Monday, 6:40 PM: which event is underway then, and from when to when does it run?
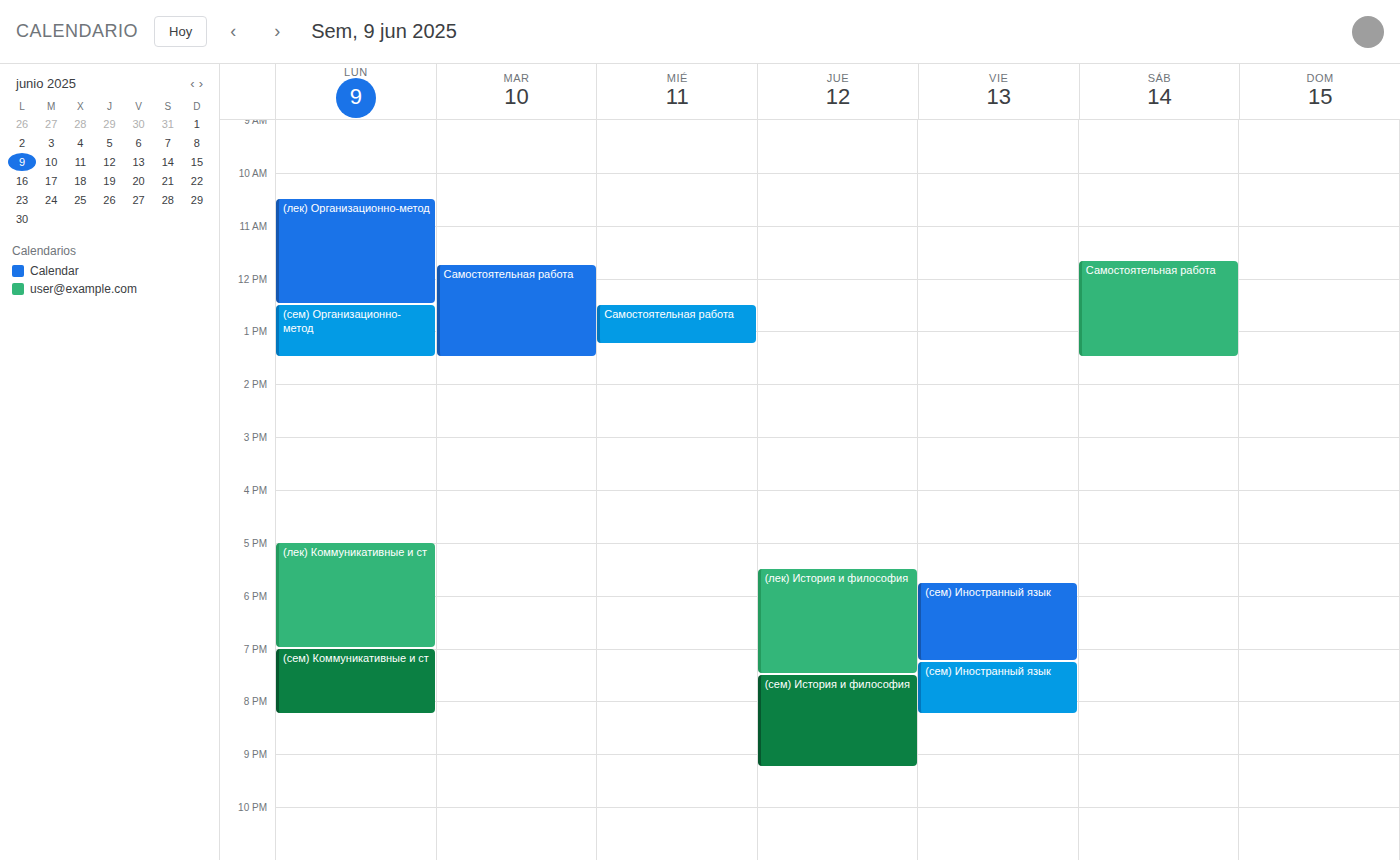
"(лек) Коммуникативные и ст", 5:00 PM to 7:00 PM